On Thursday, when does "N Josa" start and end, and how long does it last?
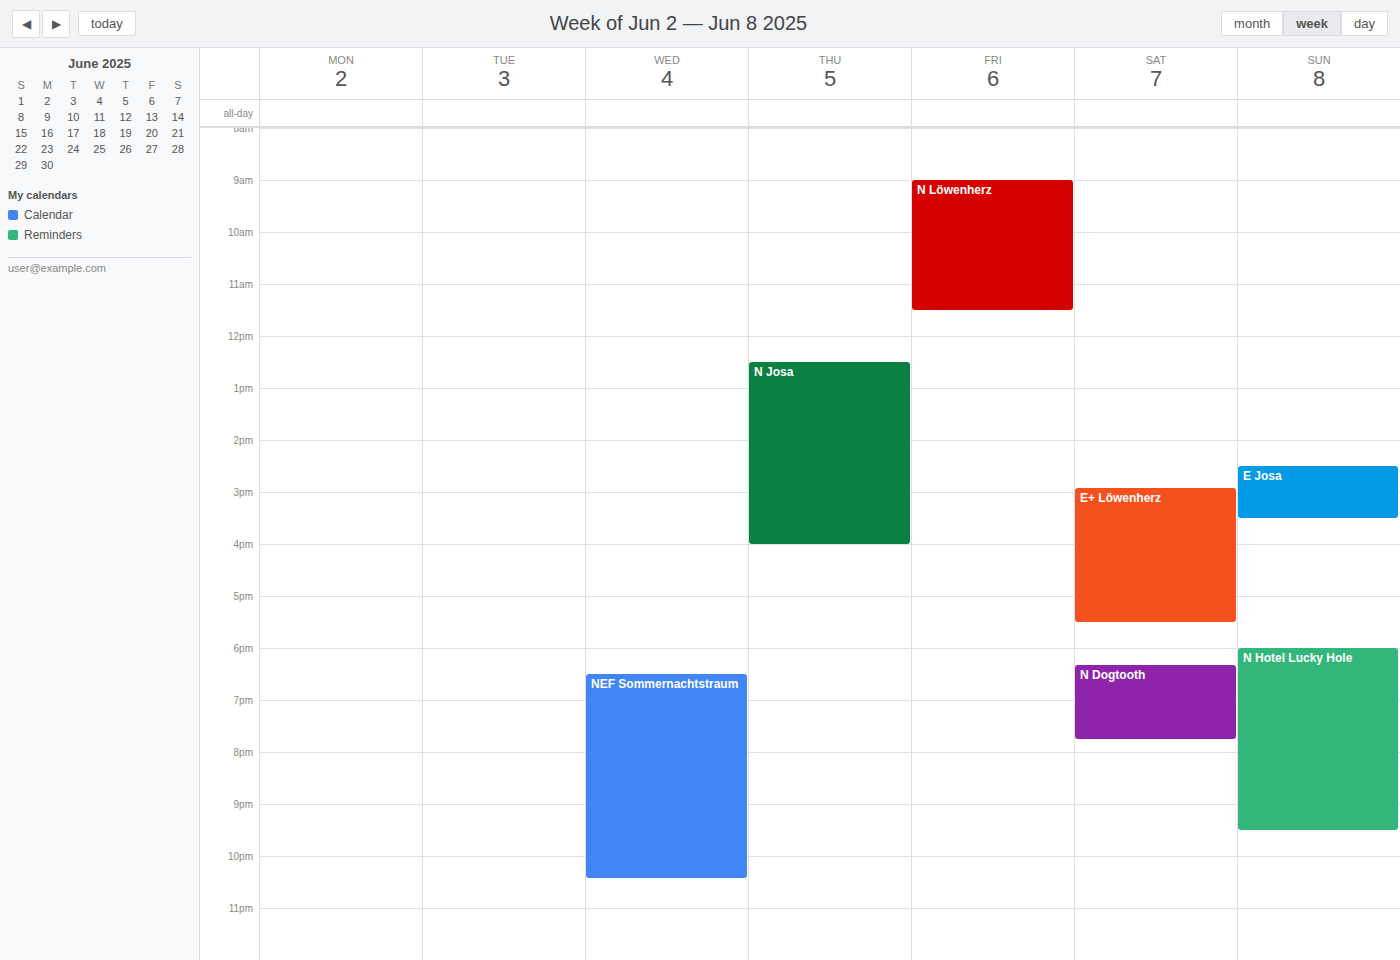
12:30 PM to 4:00 PM, 3 hours 30 minutes